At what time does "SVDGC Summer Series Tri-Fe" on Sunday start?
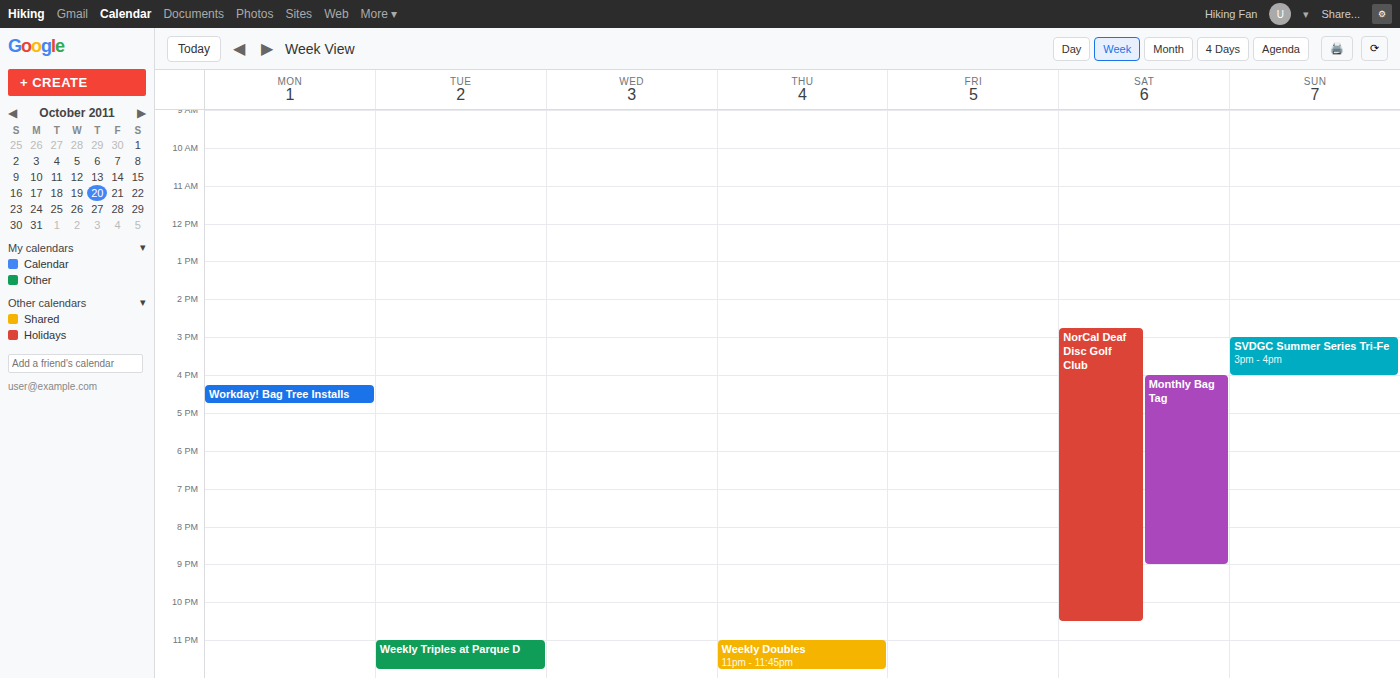
3:00 PM